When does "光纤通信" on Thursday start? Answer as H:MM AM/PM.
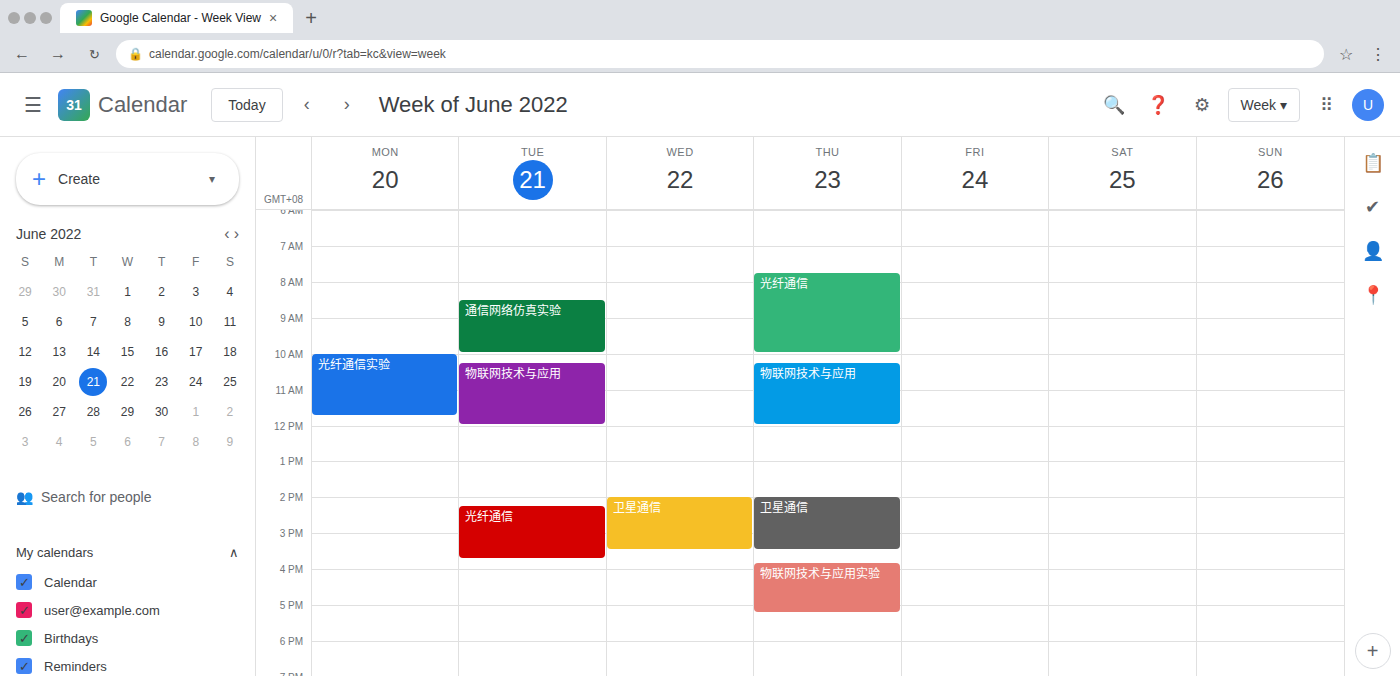
7:45 AM